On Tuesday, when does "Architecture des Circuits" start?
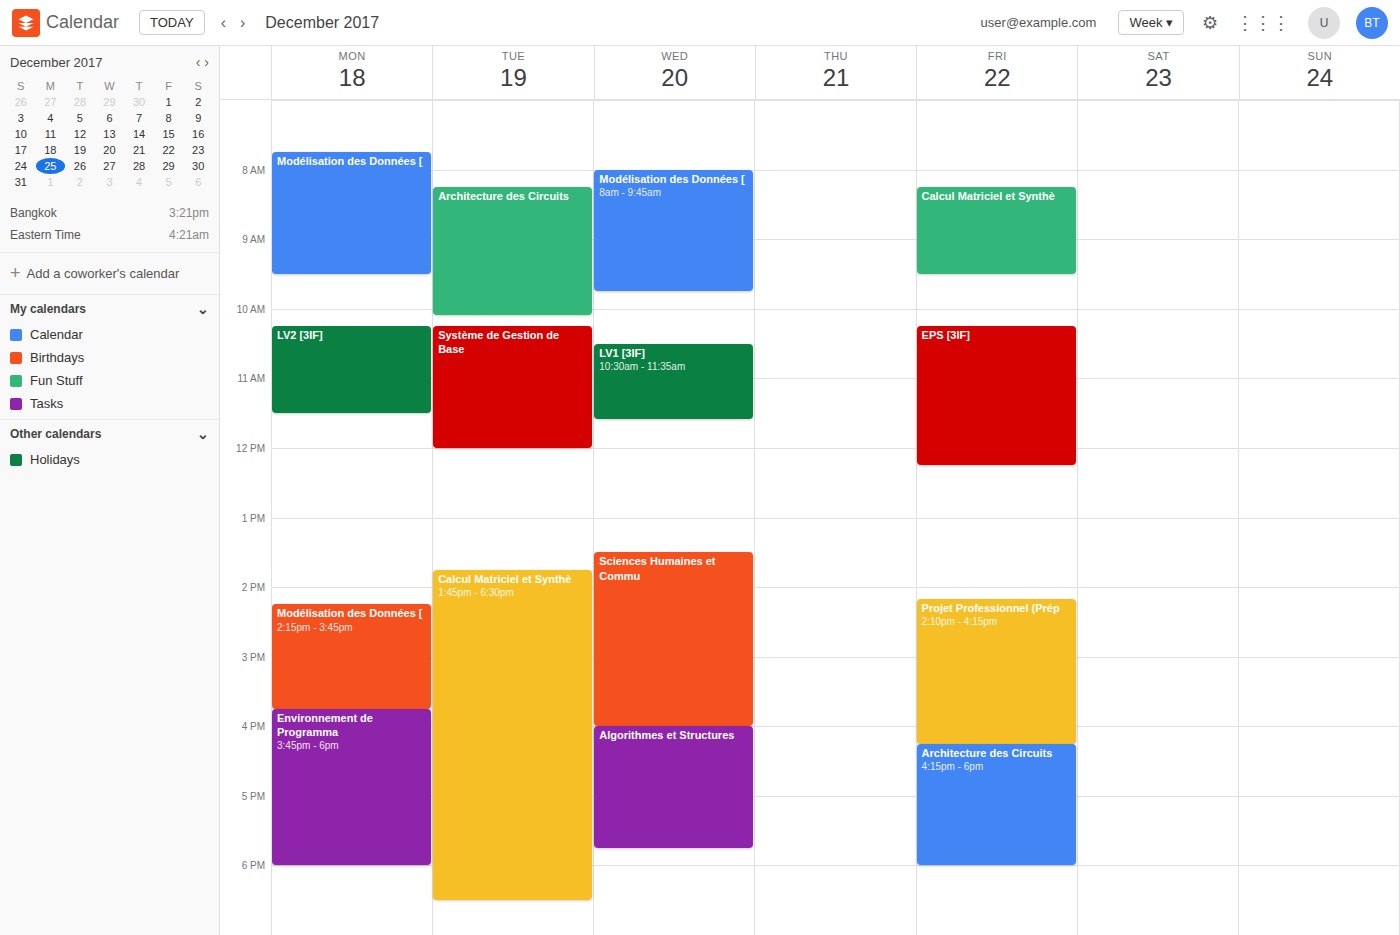
8:15 AM